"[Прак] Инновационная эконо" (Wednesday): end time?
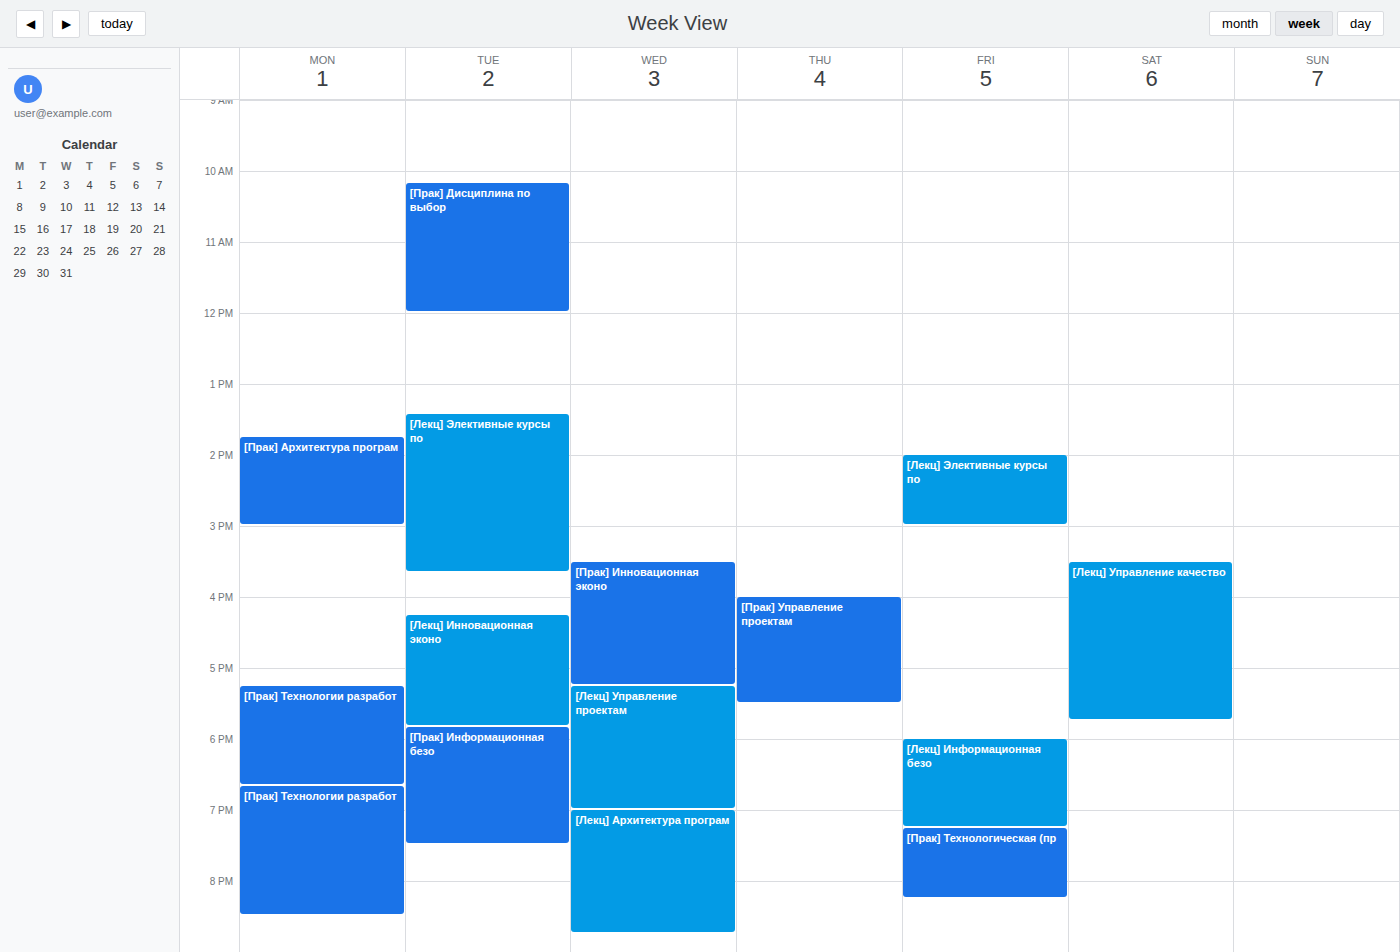
17:15